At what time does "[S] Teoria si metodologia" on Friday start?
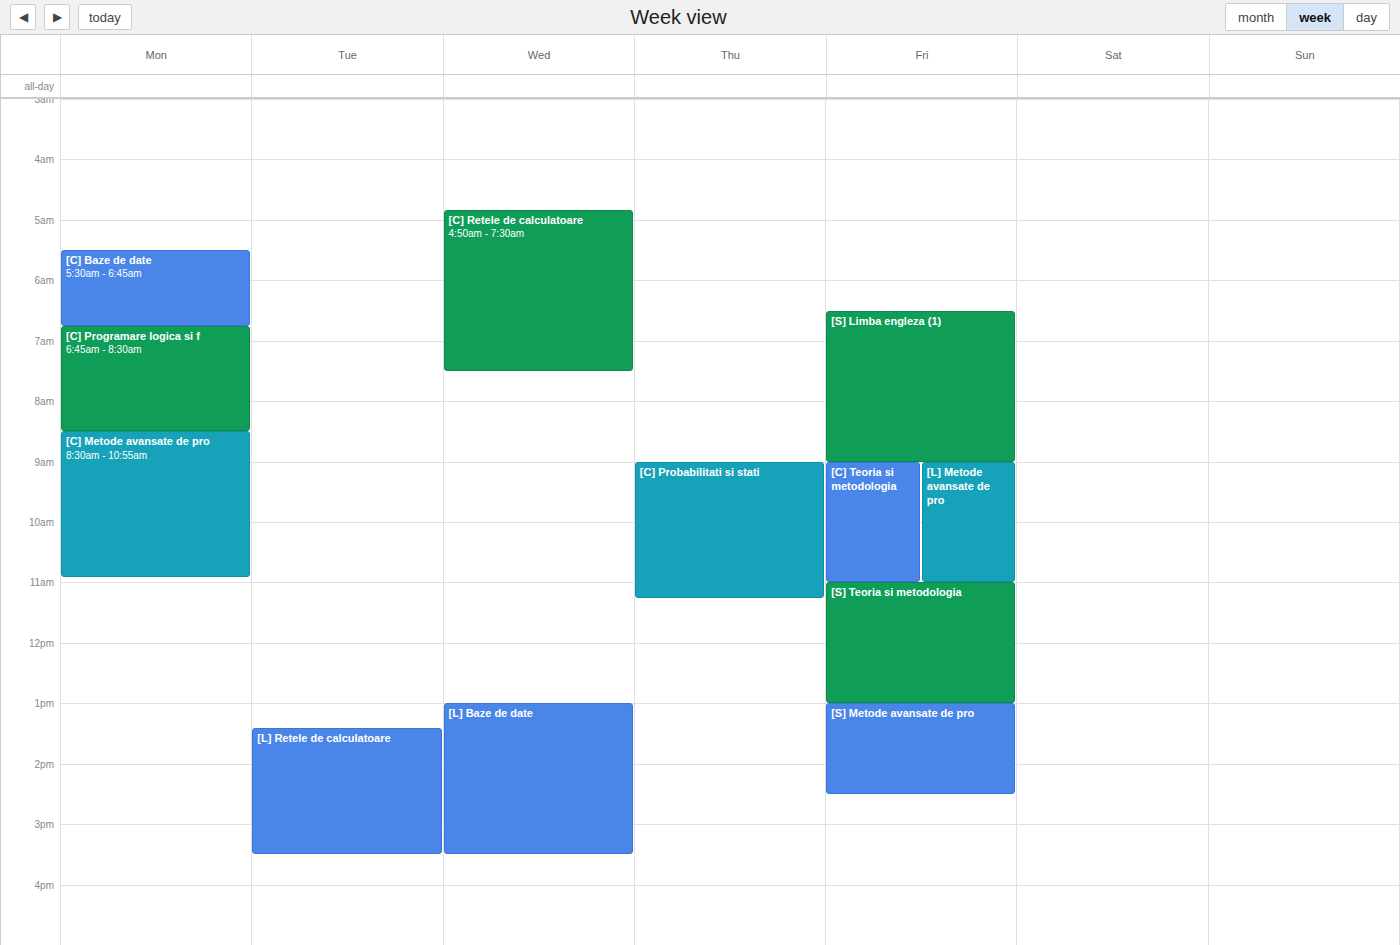
11:00 AM